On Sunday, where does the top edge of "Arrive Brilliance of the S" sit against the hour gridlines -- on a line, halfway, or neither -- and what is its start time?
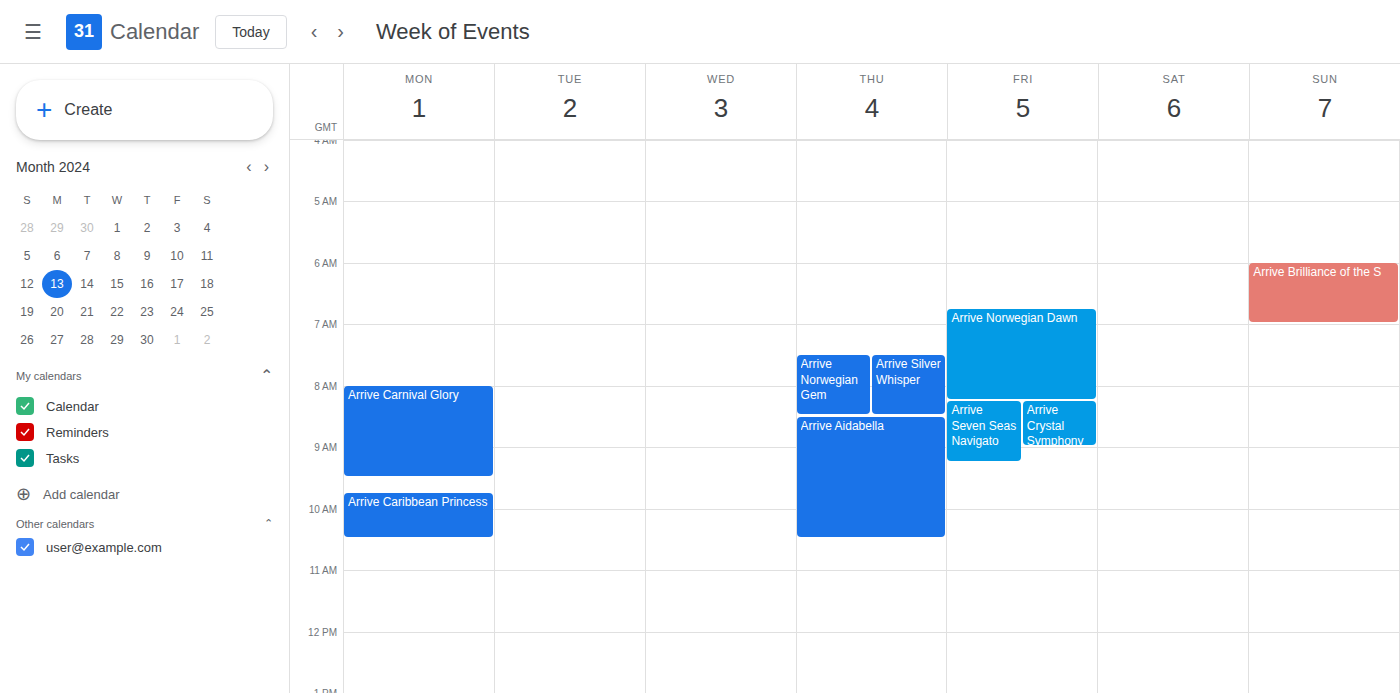
6:00 AM -- exactly on the 6 AM line.